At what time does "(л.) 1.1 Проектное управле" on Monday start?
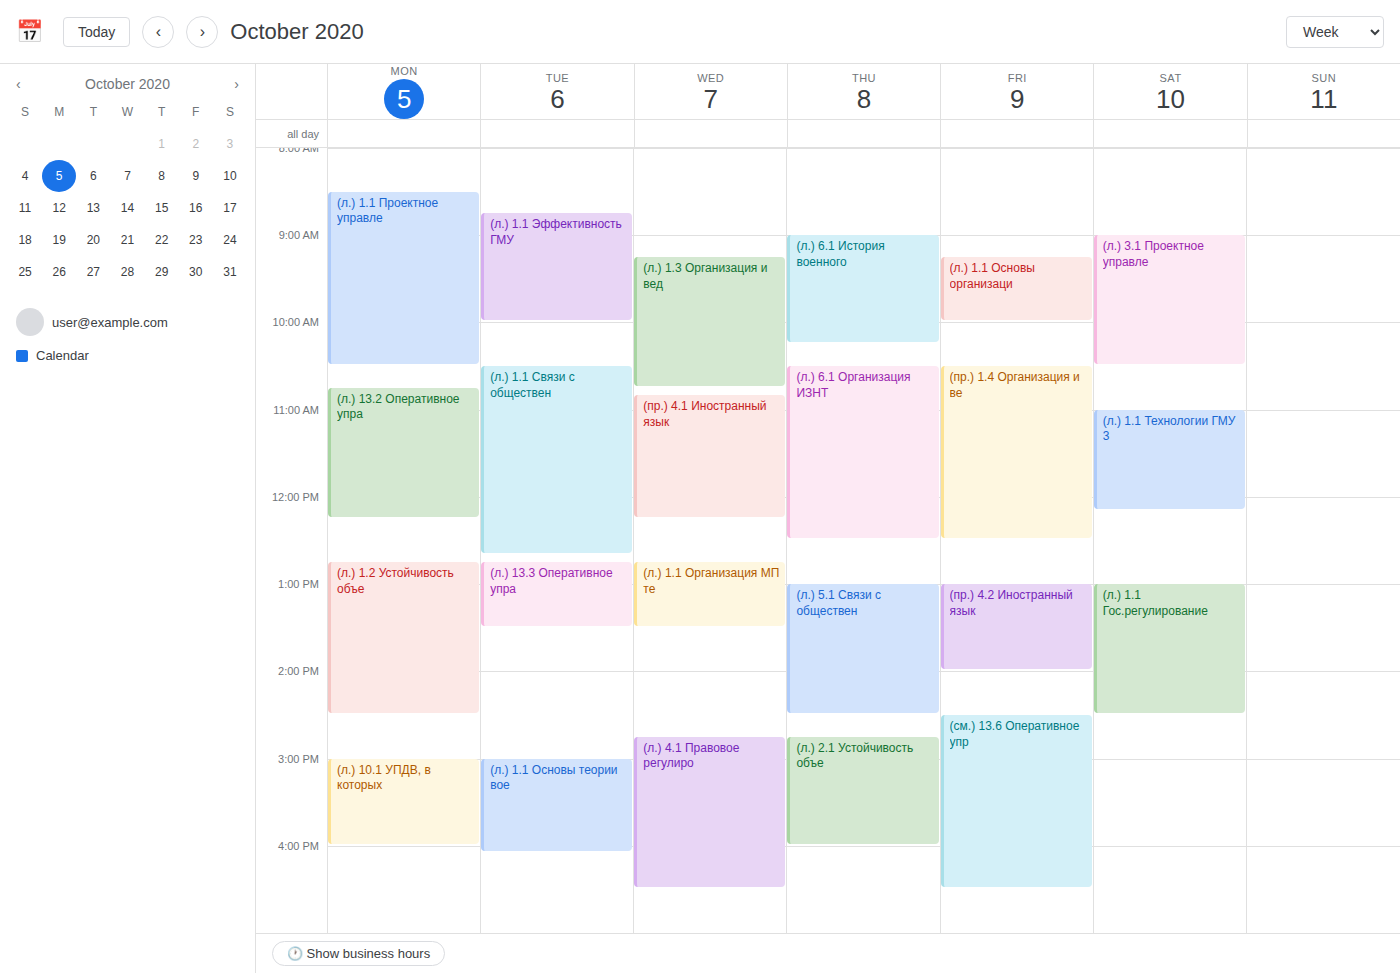
8:30 AM